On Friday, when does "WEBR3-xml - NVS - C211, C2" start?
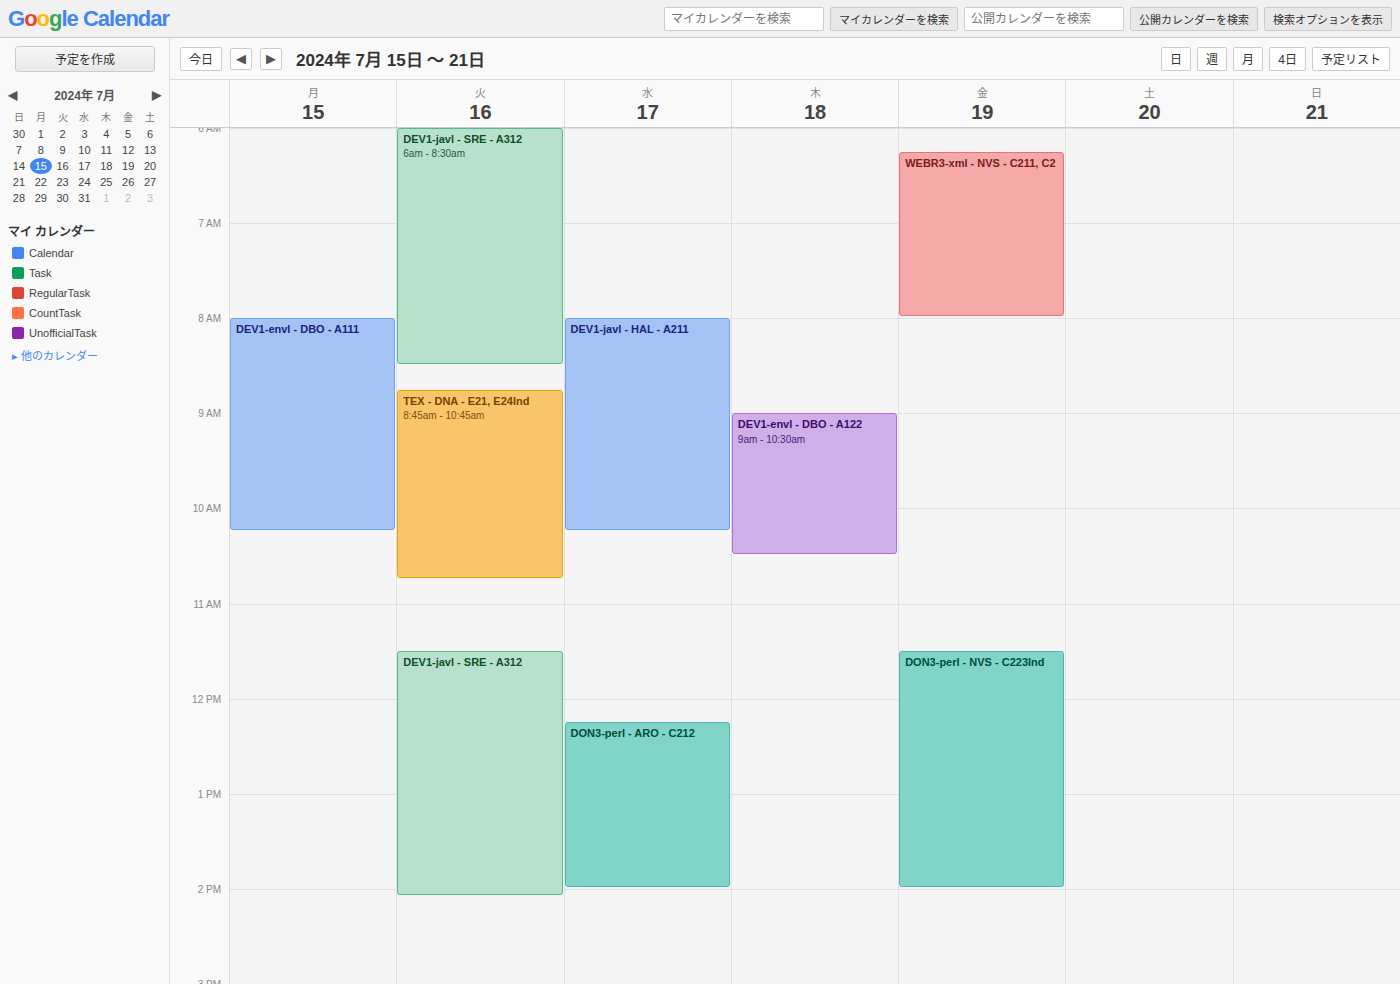
06:15